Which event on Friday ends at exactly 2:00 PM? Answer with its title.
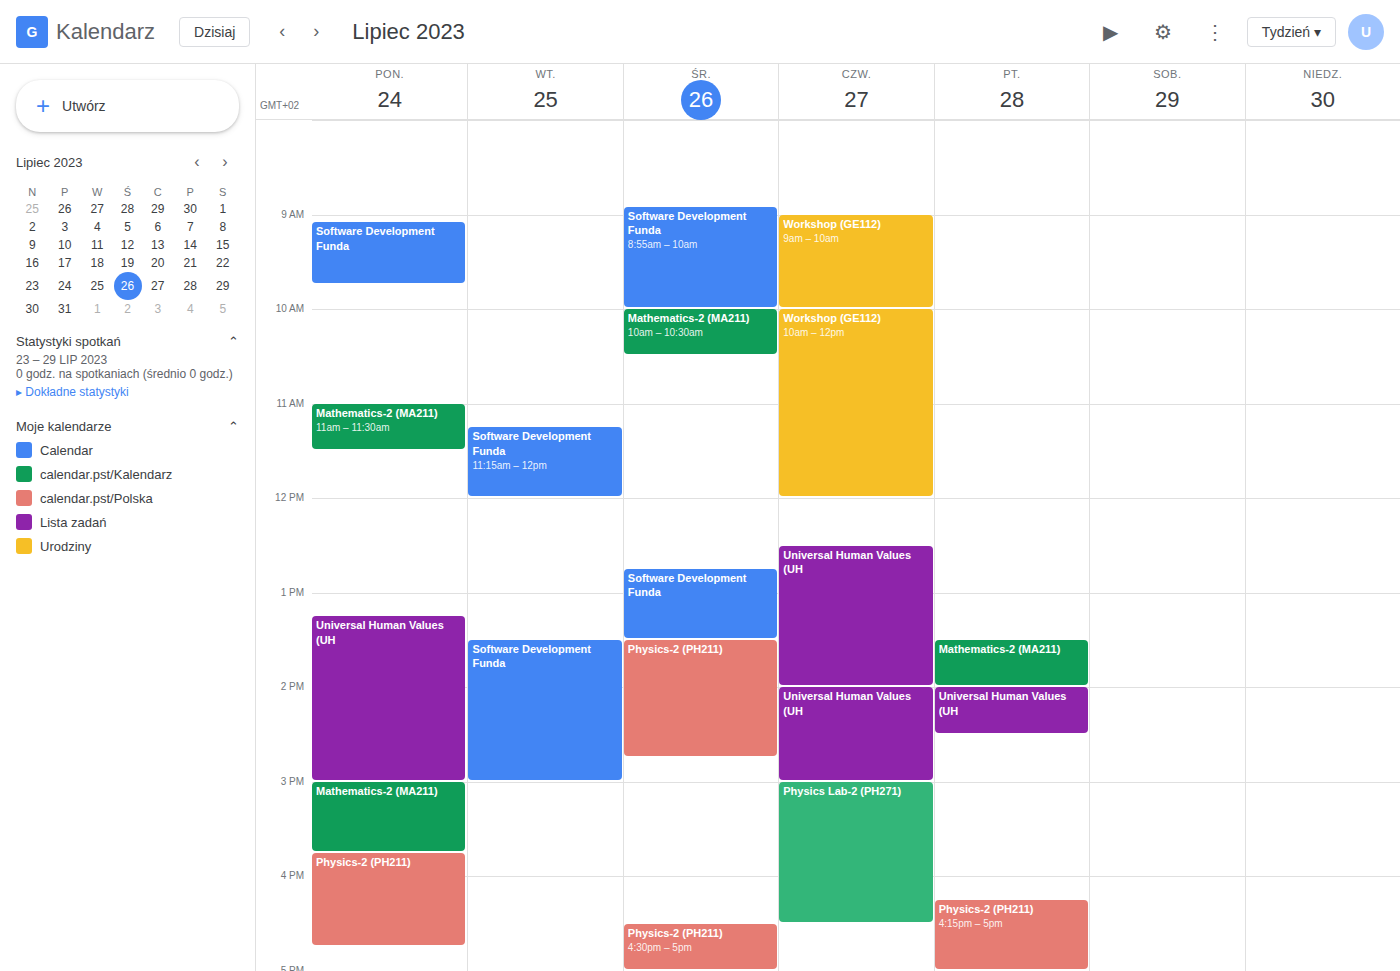
"Mathematics-2 (MA211)"